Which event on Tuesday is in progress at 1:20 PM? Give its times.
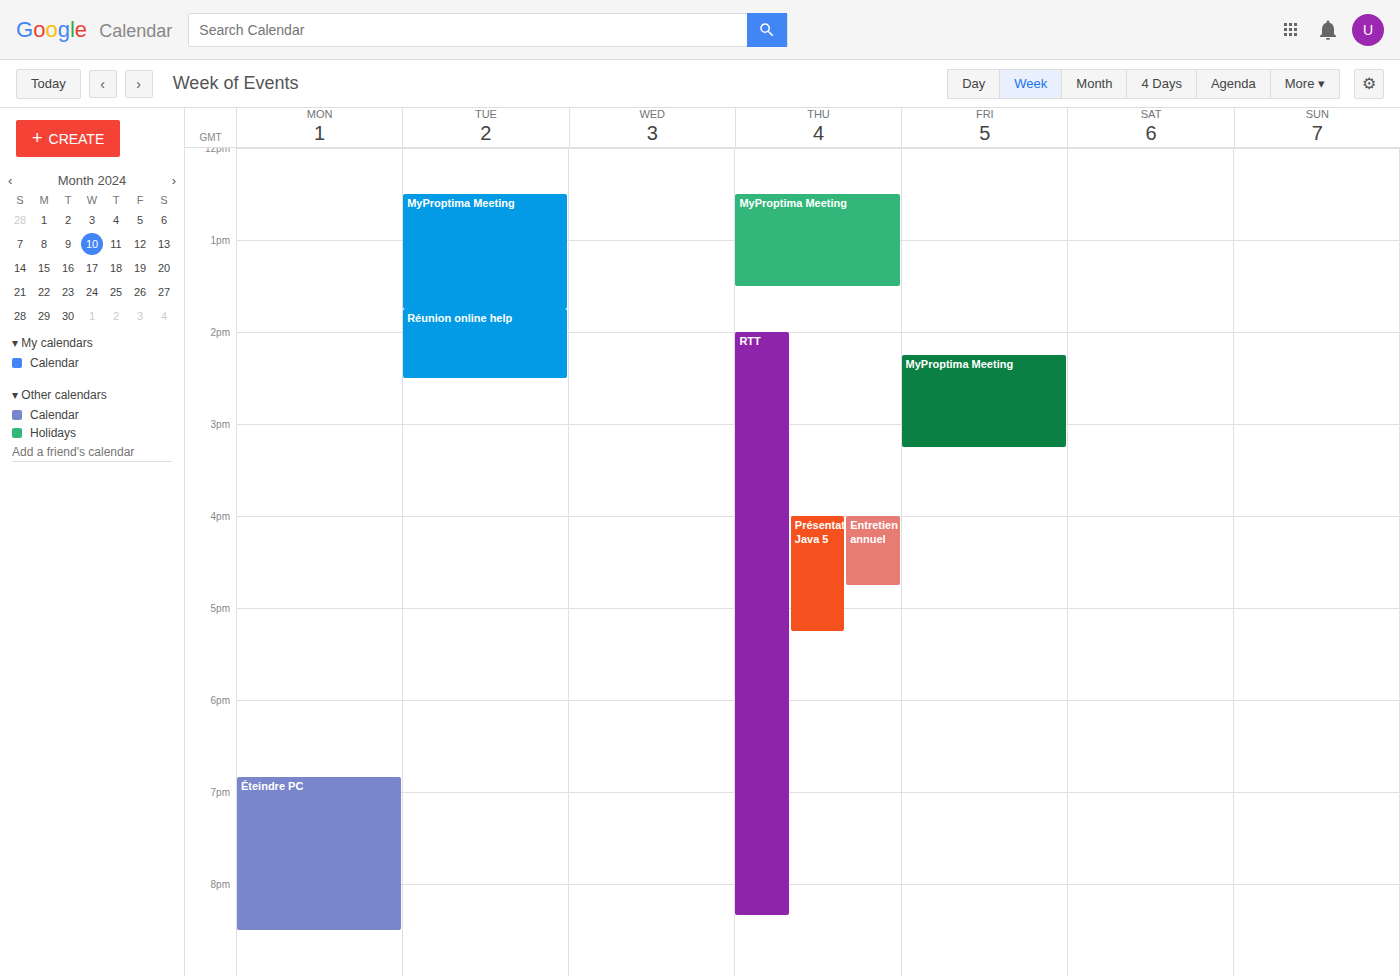
"MyProptima Meeting", 12:30 PM to 1:45 PM